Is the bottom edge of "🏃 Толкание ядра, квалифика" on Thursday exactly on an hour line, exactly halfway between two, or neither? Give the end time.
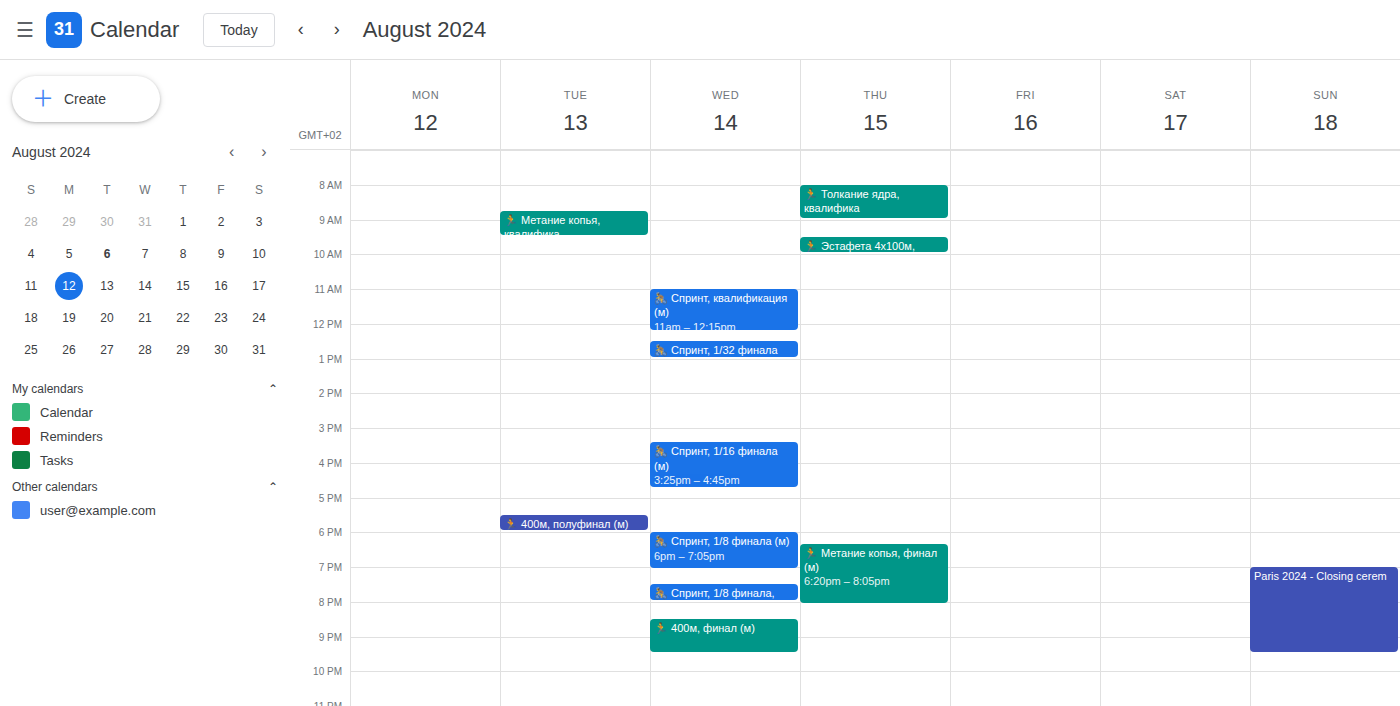
9:00 AM -- exactly on the 9 AM line.